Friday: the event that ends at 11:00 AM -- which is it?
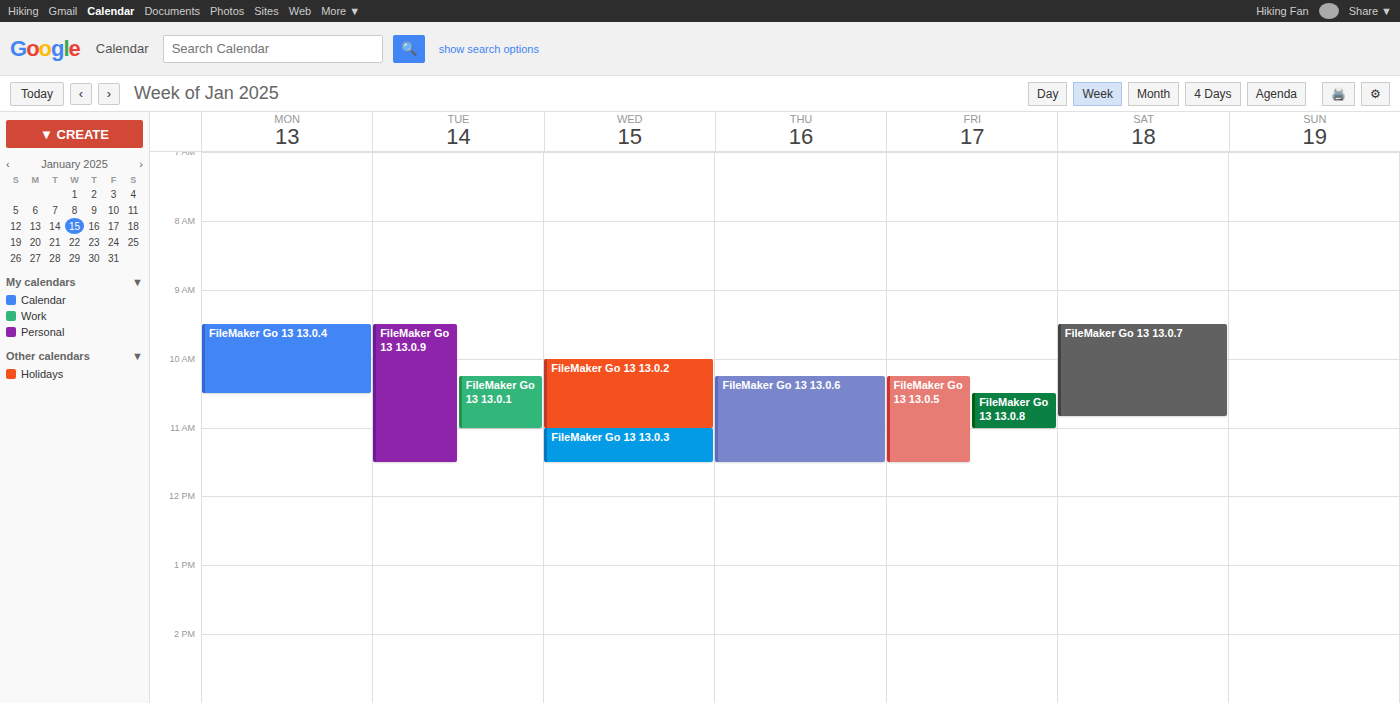
"FileMaker Go 13 13.0.8"